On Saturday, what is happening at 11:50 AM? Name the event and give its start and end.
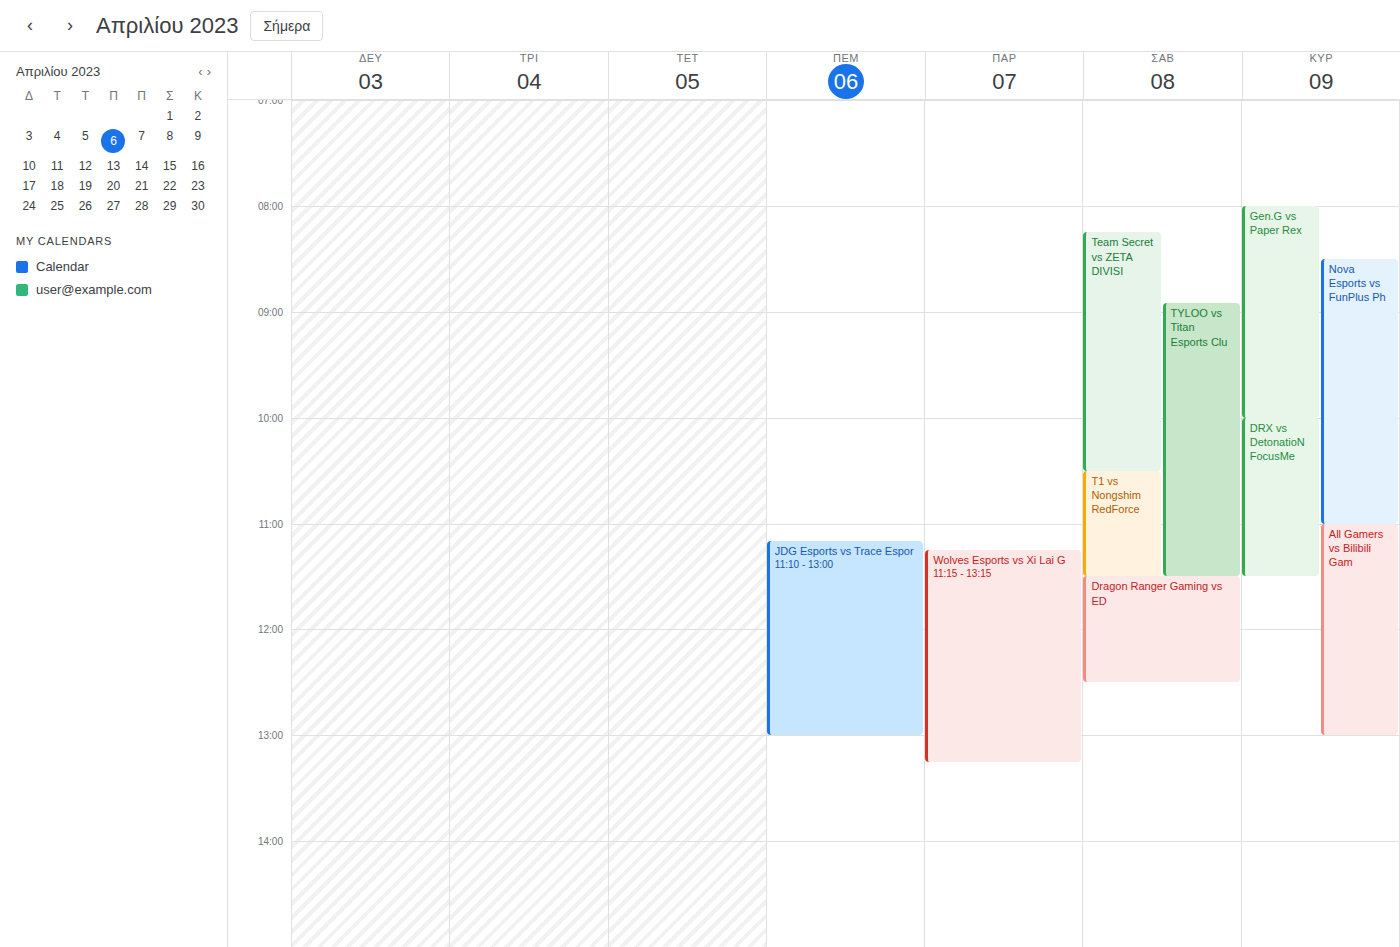
"Dragon Ranger Gaming vs ED", 11:30 AM to 12:30 PM